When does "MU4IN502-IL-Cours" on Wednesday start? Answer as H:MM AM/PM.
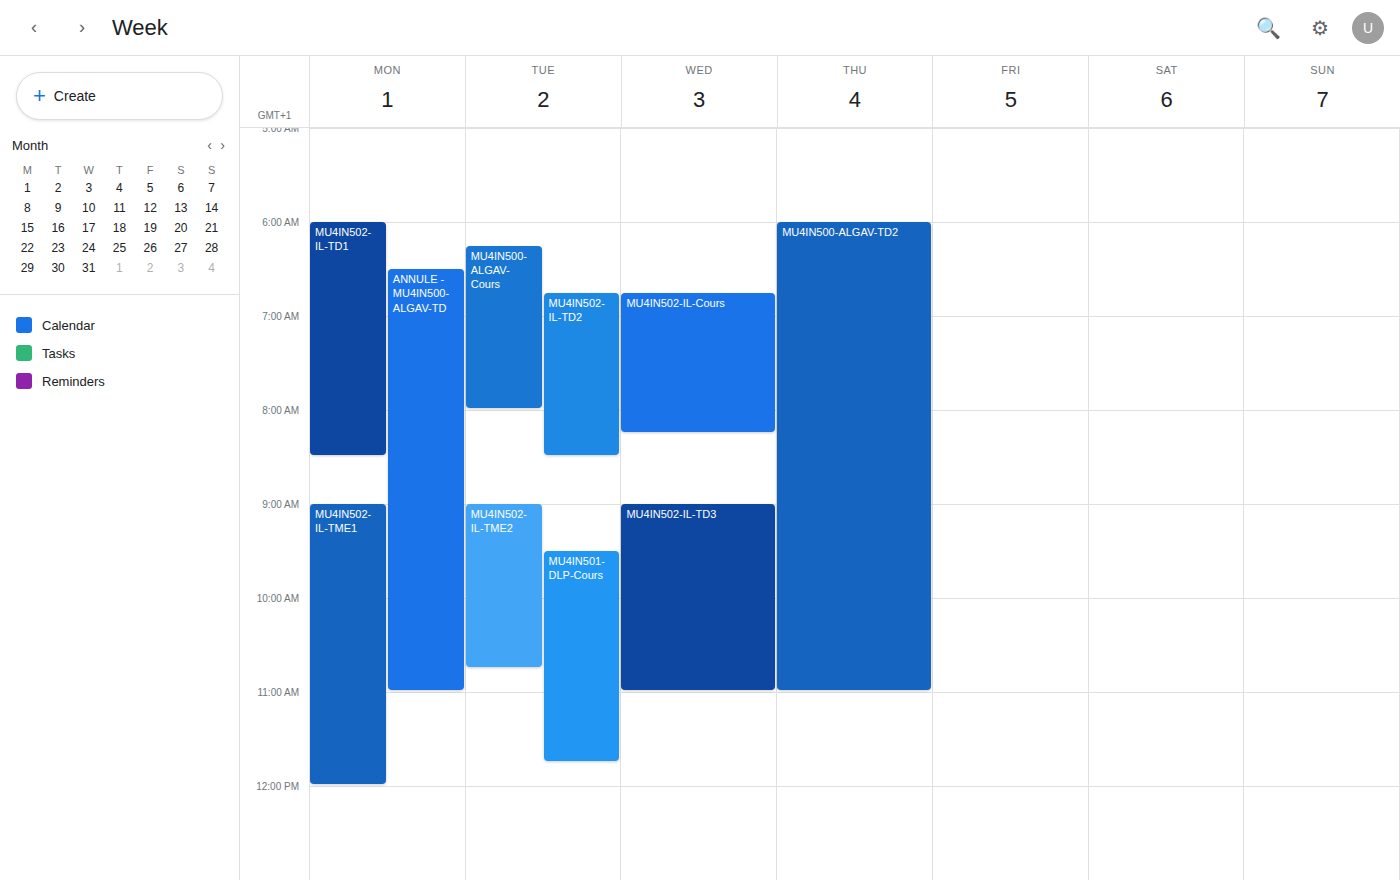
6:45 AM